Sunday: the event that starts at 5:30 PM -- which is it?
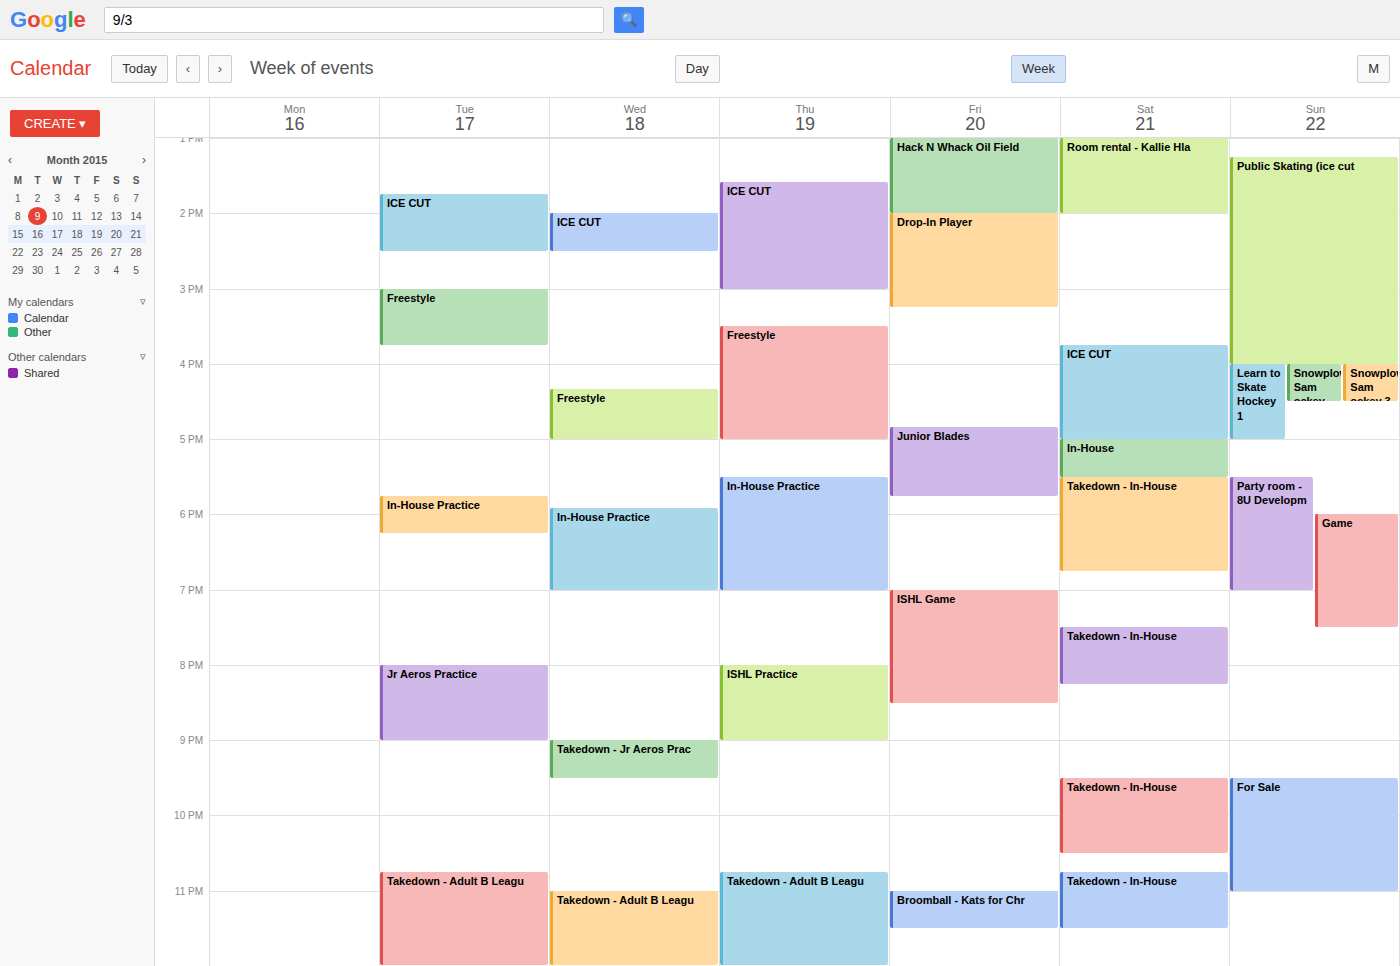
"Party room - 8U Developm"